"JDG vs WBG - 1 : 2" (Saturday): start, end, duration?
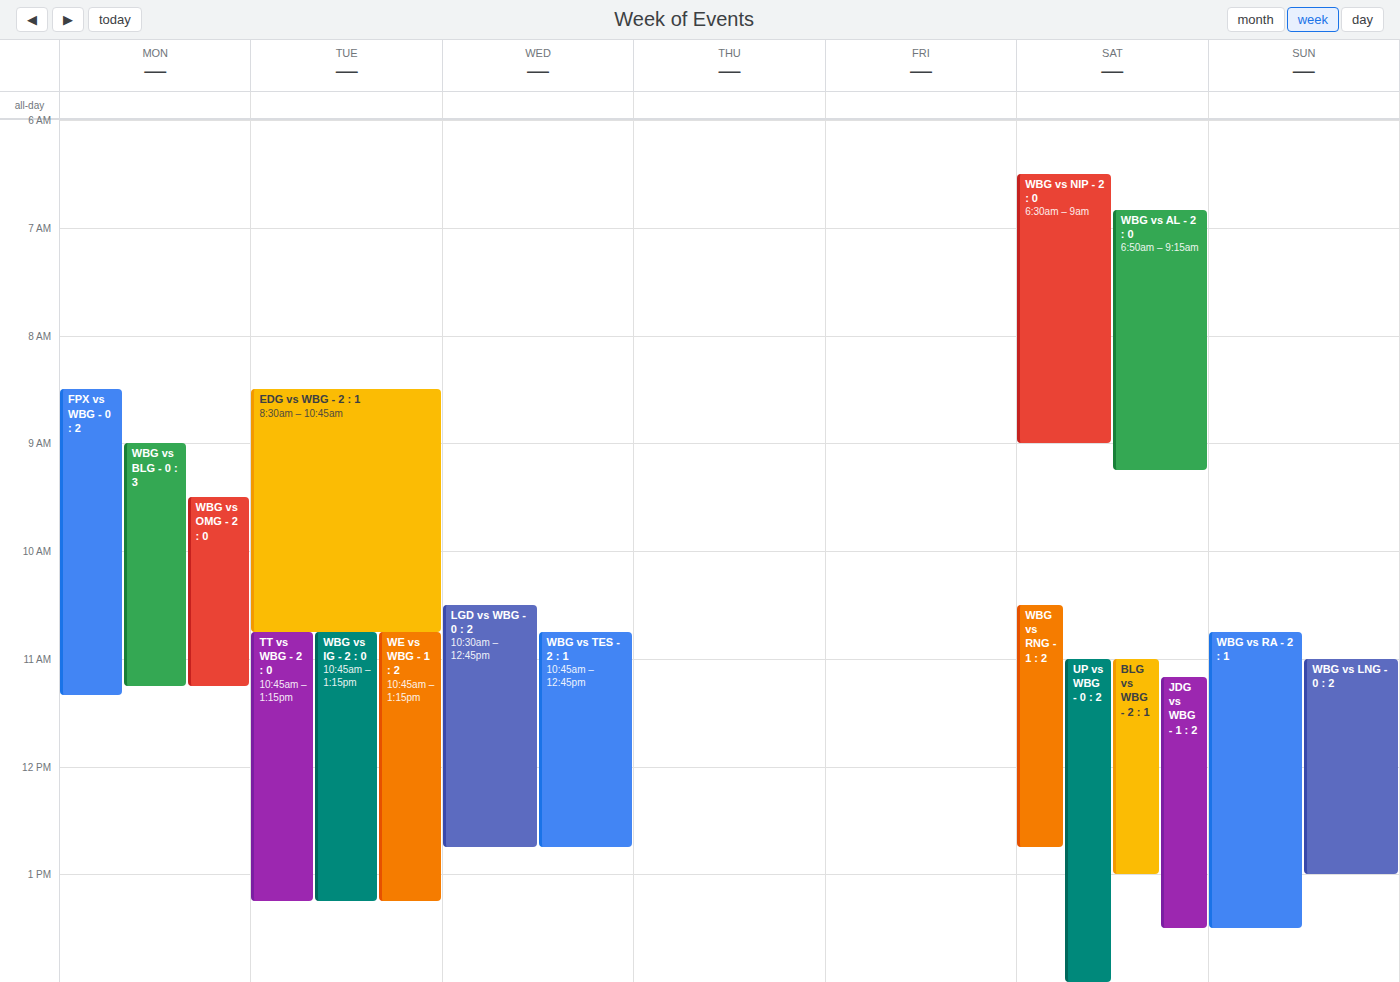
11:10 AM to 1:30 PM, 2 hours 20 minutes